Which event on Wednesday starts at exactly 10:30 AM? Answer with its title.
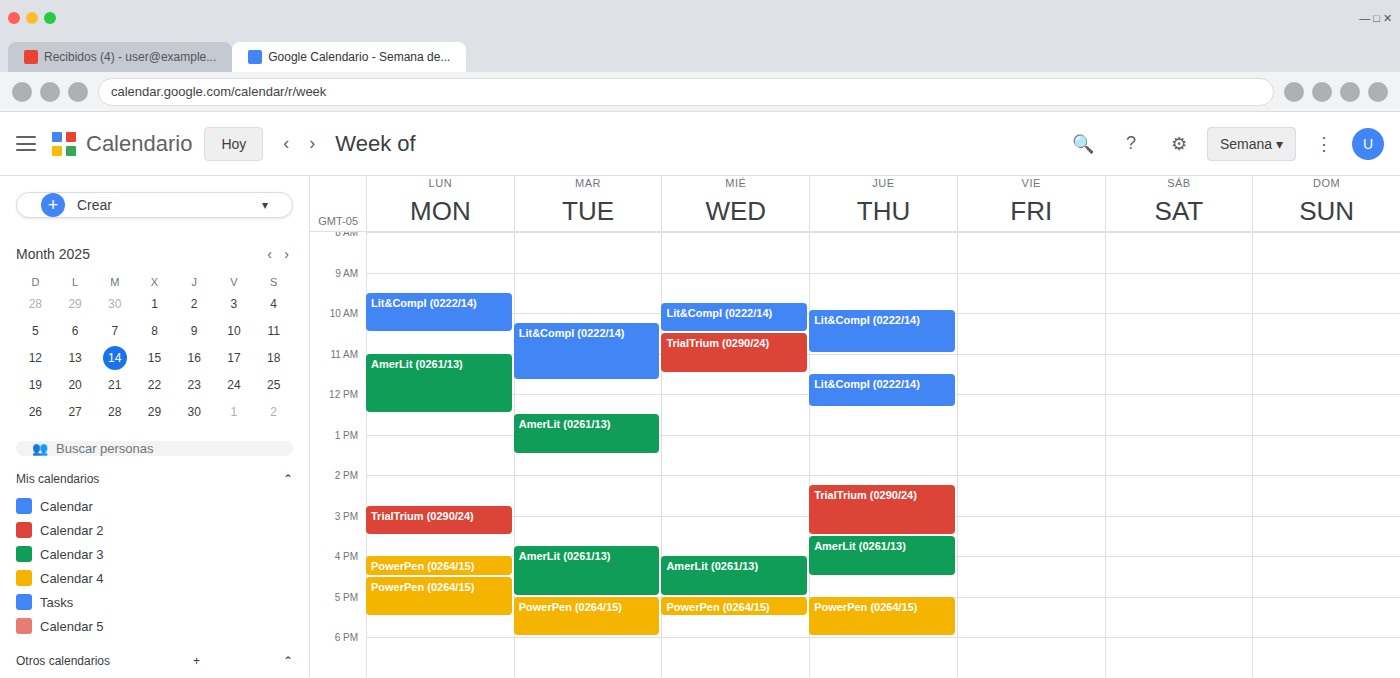
"TrialTrium (0290/24)"